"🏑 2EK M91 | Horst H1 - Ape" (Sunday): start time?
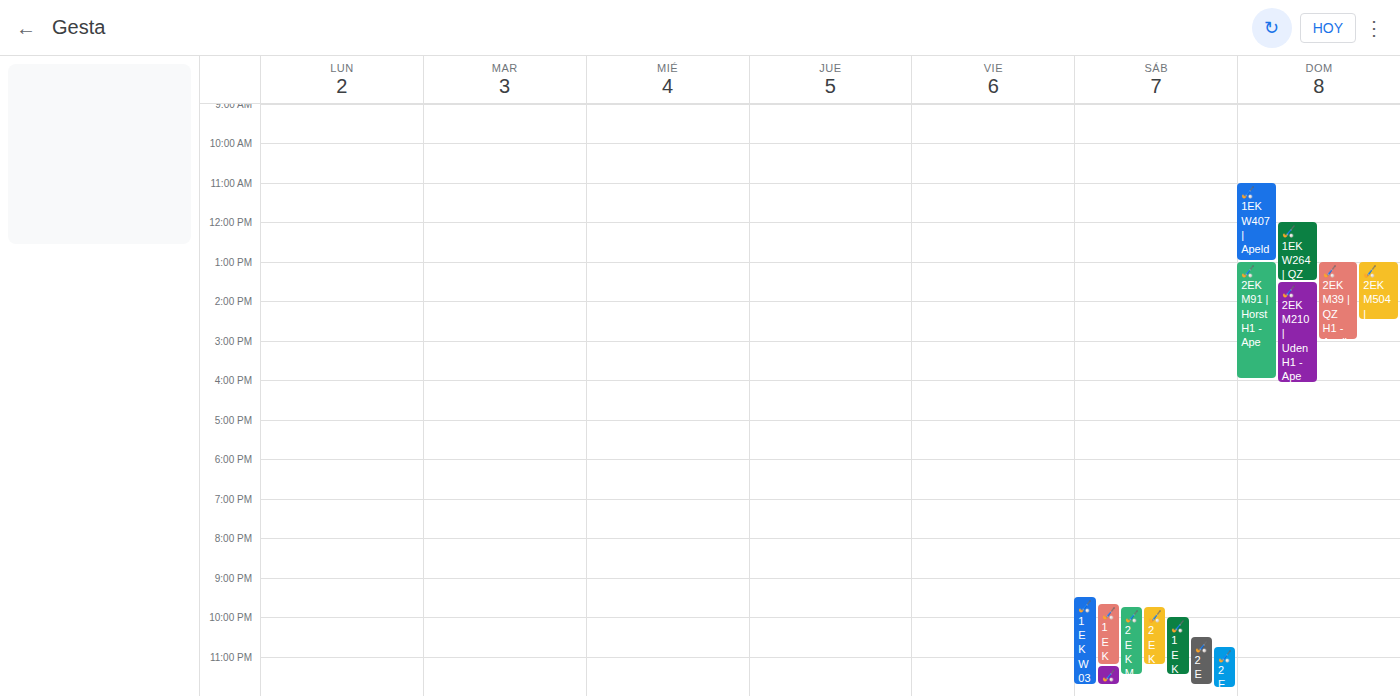
1:00 PM